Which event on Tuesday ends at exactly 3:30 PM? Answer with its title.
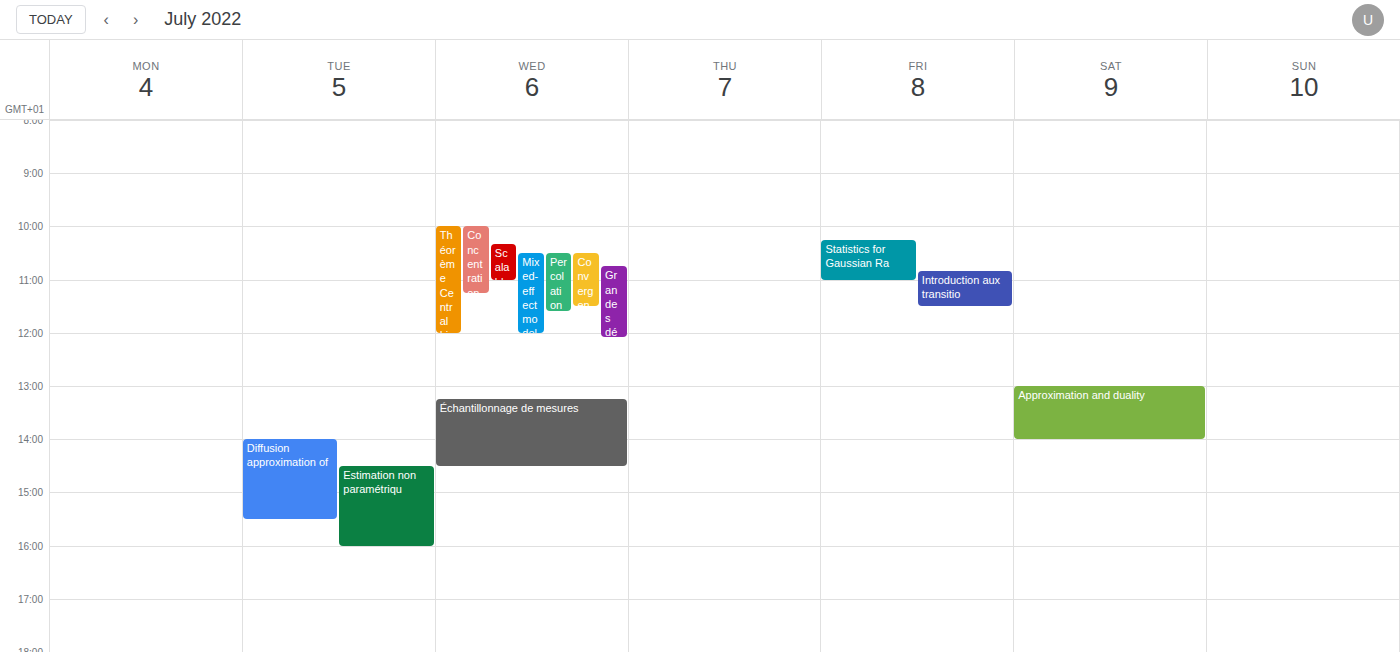
"Diffusion approximation of"